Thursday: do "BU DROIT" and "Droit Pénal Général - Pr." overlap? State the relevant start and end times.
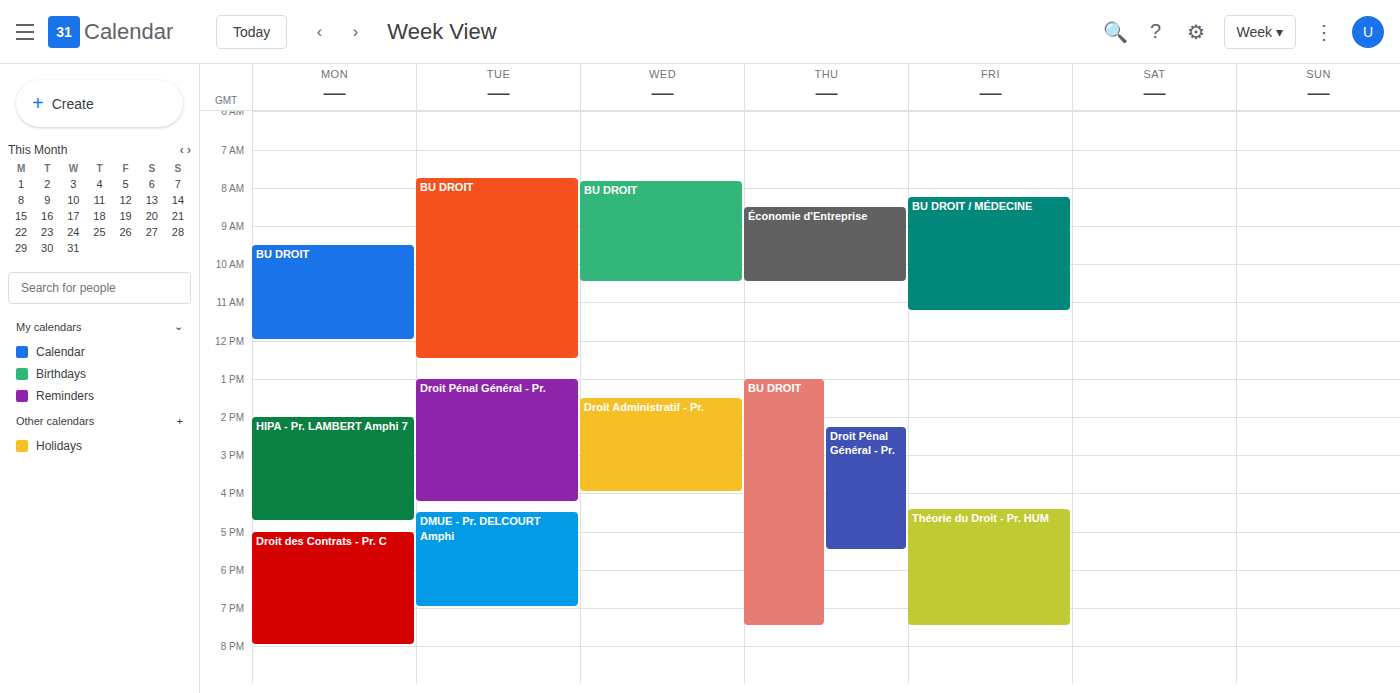
"Droit Pénal Général - Pr." runs 2:15 PM to 5:30 PM, inside "BU DROIT" -- they overlap.